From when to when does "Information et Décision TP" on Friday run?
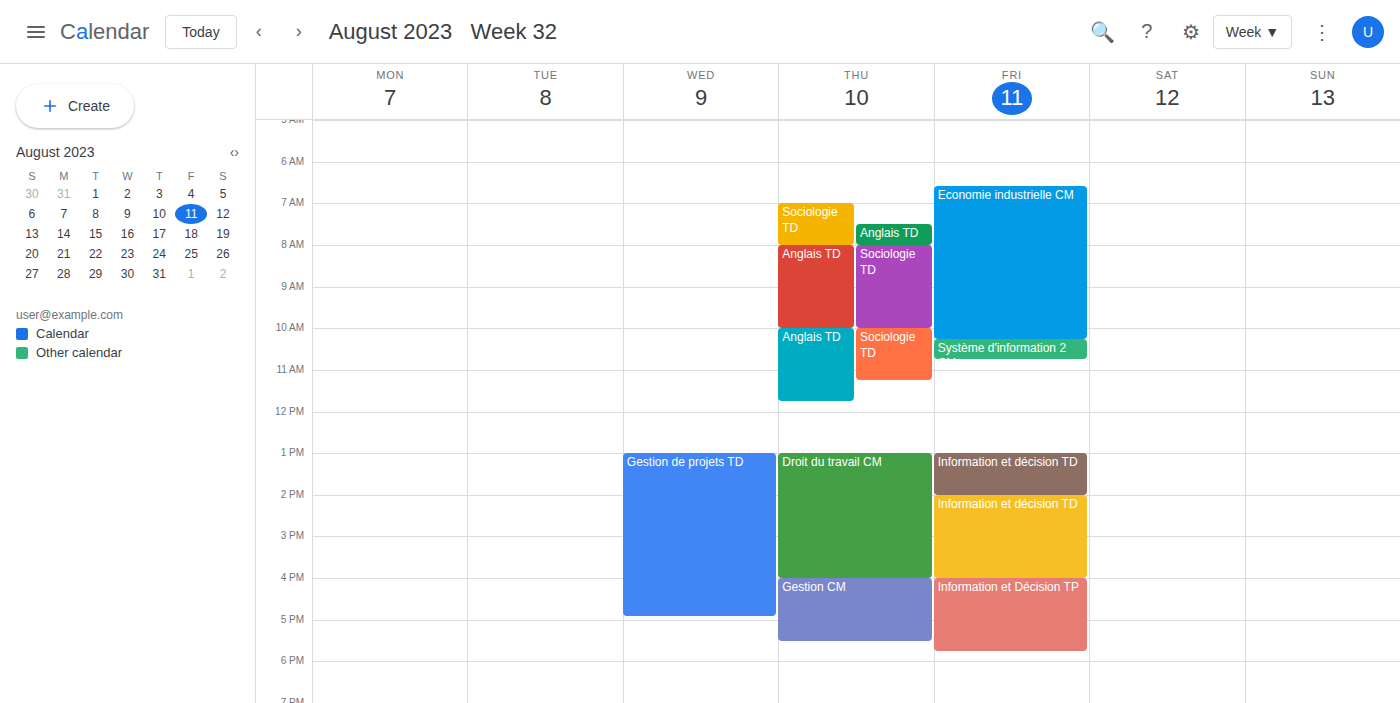
4:00 PM to 5:45 PM